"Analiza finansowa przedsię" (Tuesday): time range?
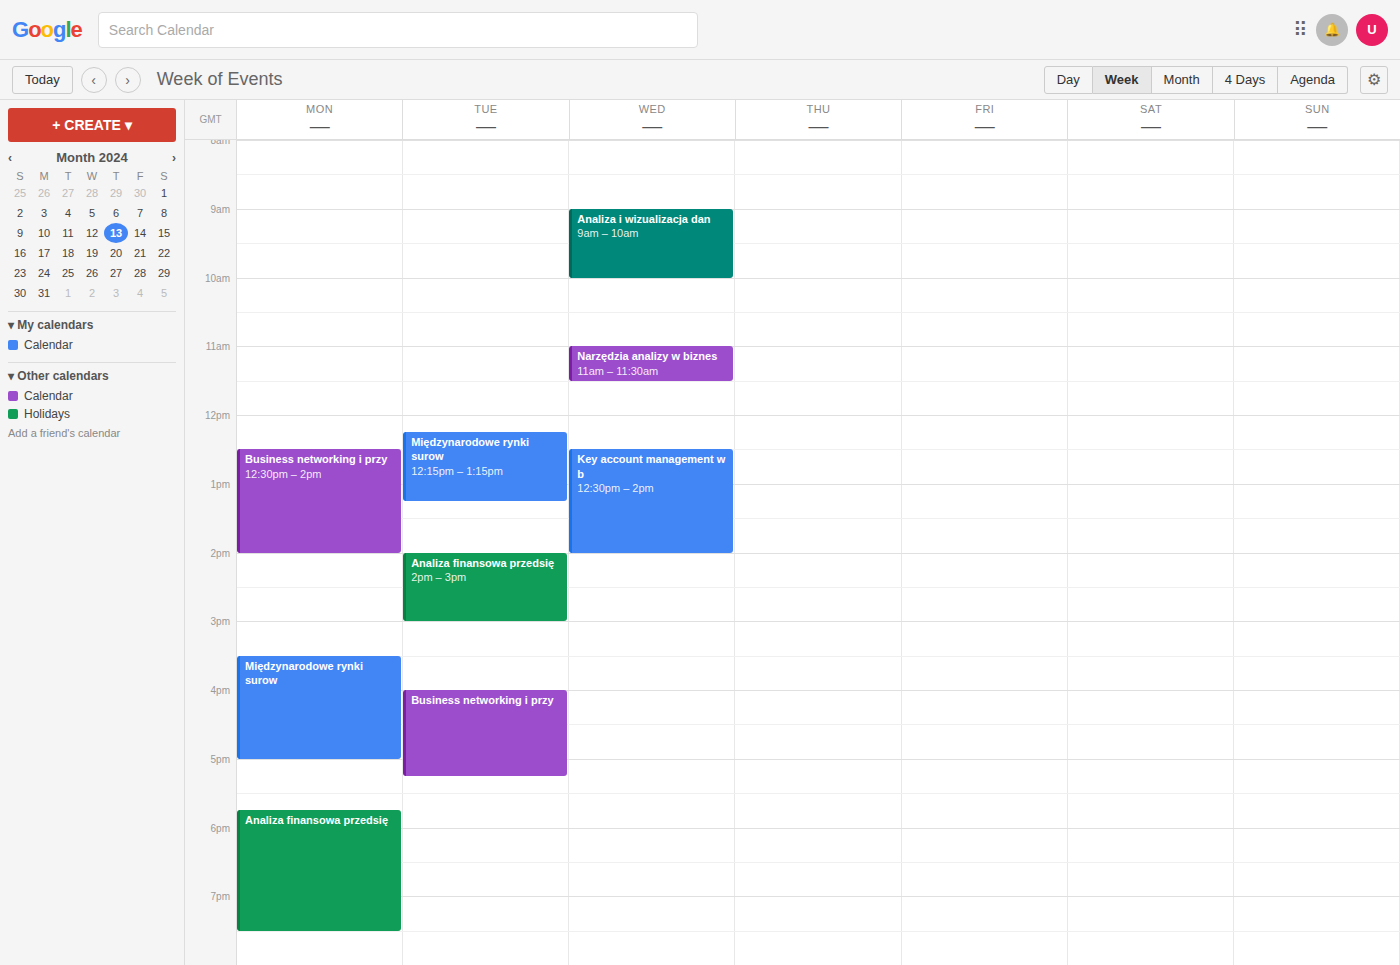
14:00 to 15:00